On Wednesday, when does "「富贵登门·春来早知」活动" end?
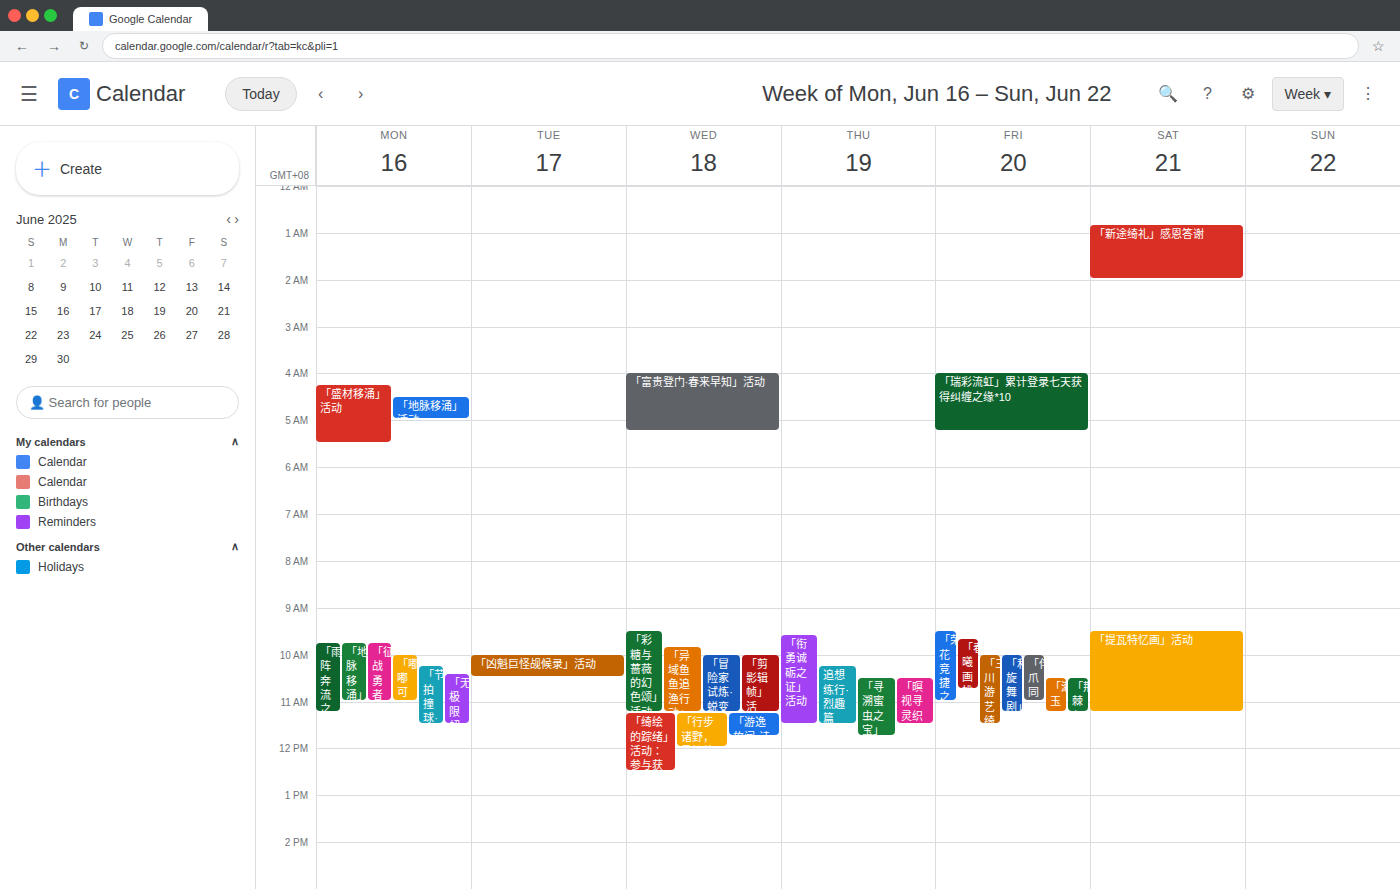
5:15 AM